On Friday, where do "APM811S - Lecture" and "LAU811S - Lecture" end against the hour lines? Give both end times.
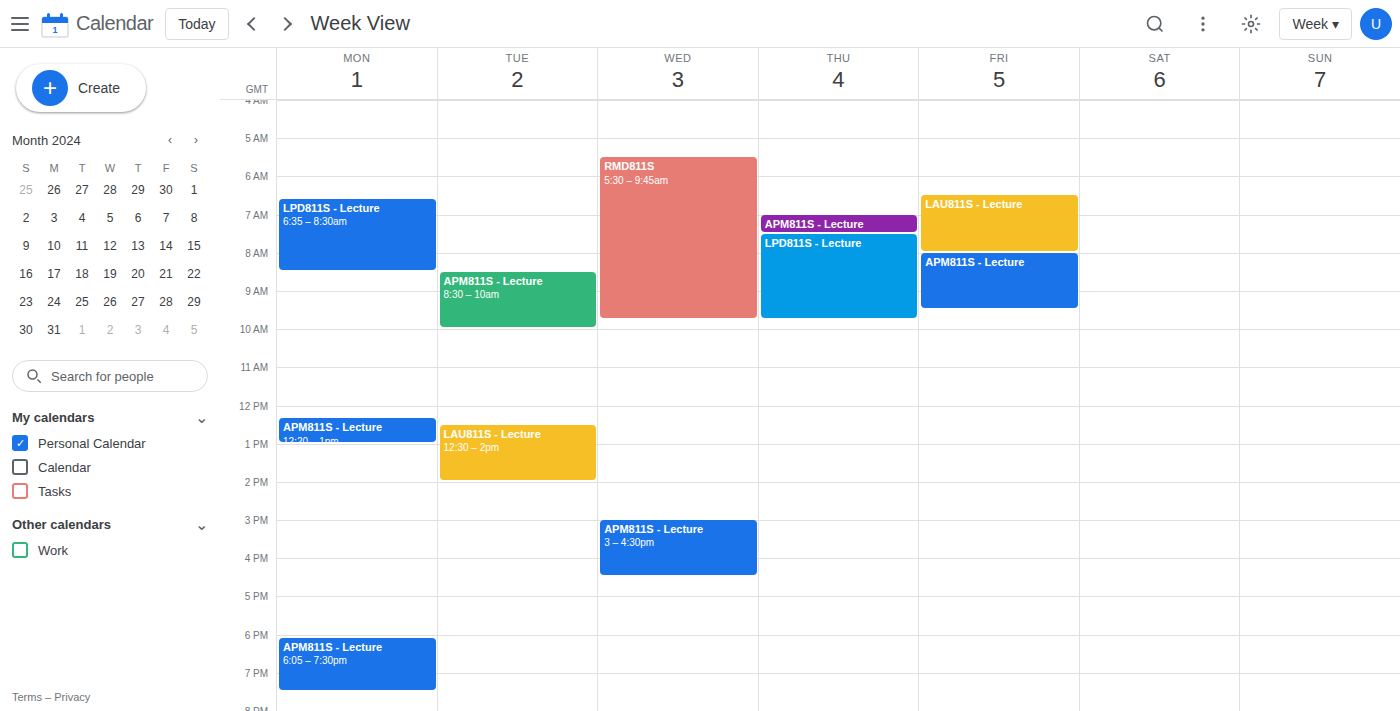
"APM811S - Lecture": 09:30, halfway between the 09:00 and 10:00 lines. "LAU811S - Lecture": 08:00, exactly on the 08:00 line.